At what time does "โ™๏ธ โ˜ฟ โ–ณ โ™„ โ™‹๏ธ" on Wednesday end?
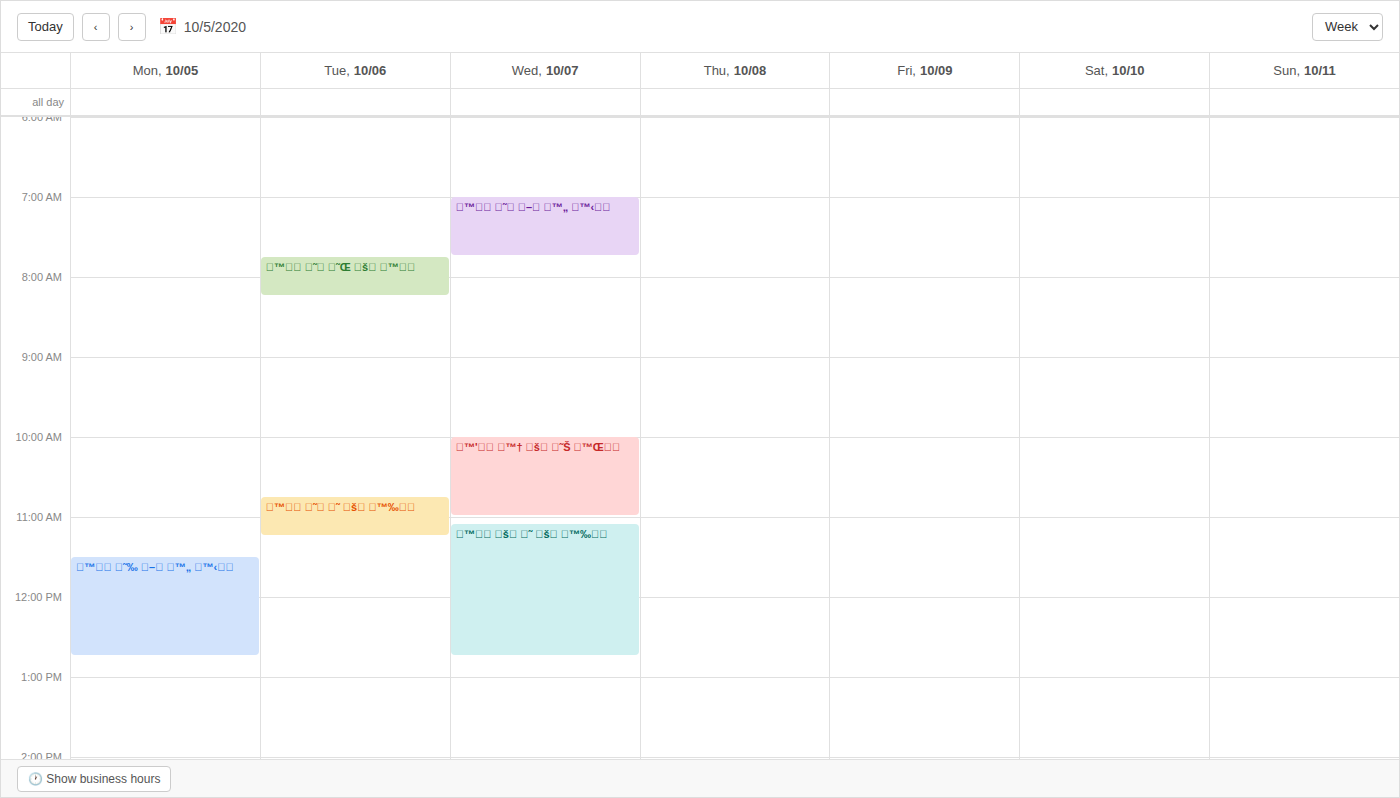
7:45 AM